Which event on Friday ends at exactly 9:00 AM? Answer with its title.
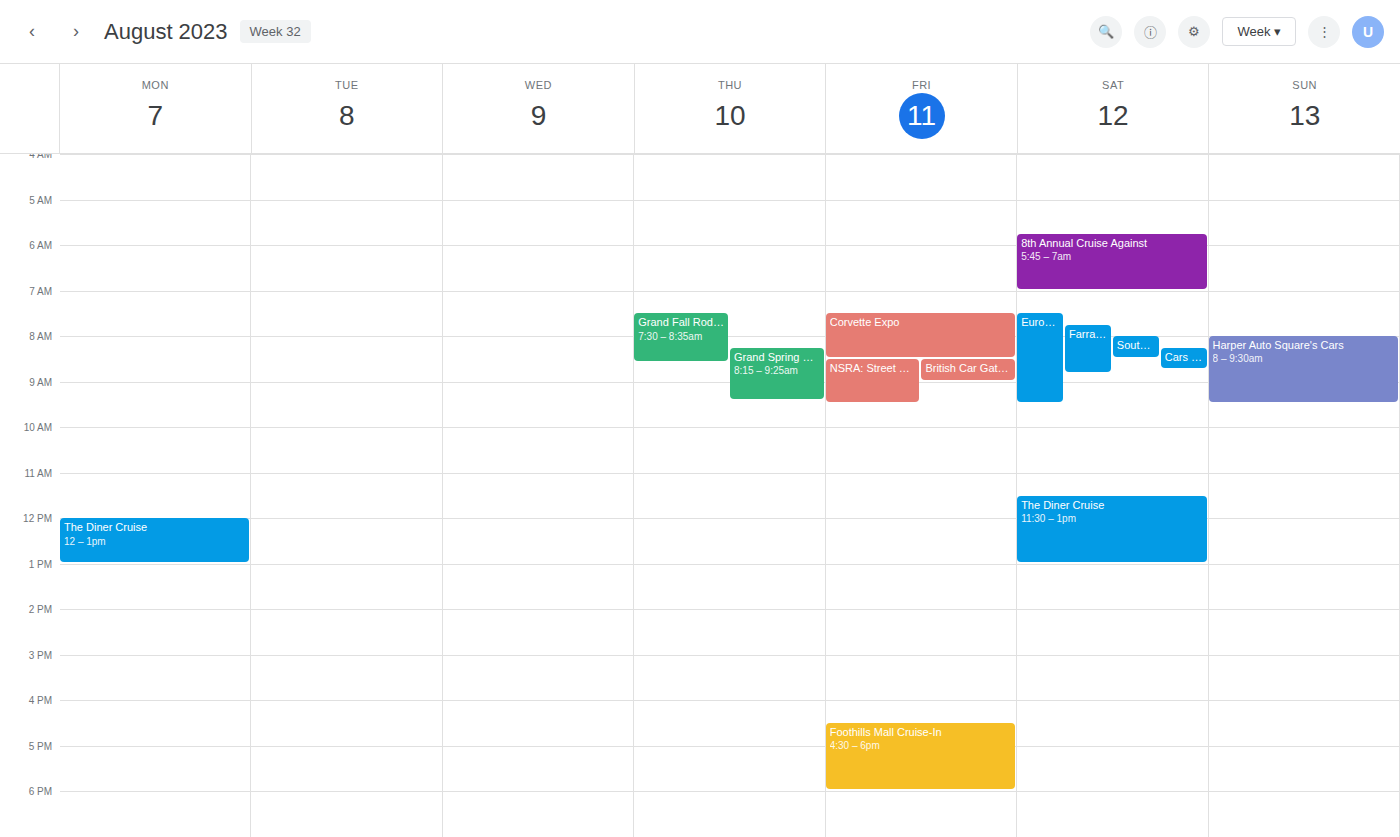
"British Car Gathering"